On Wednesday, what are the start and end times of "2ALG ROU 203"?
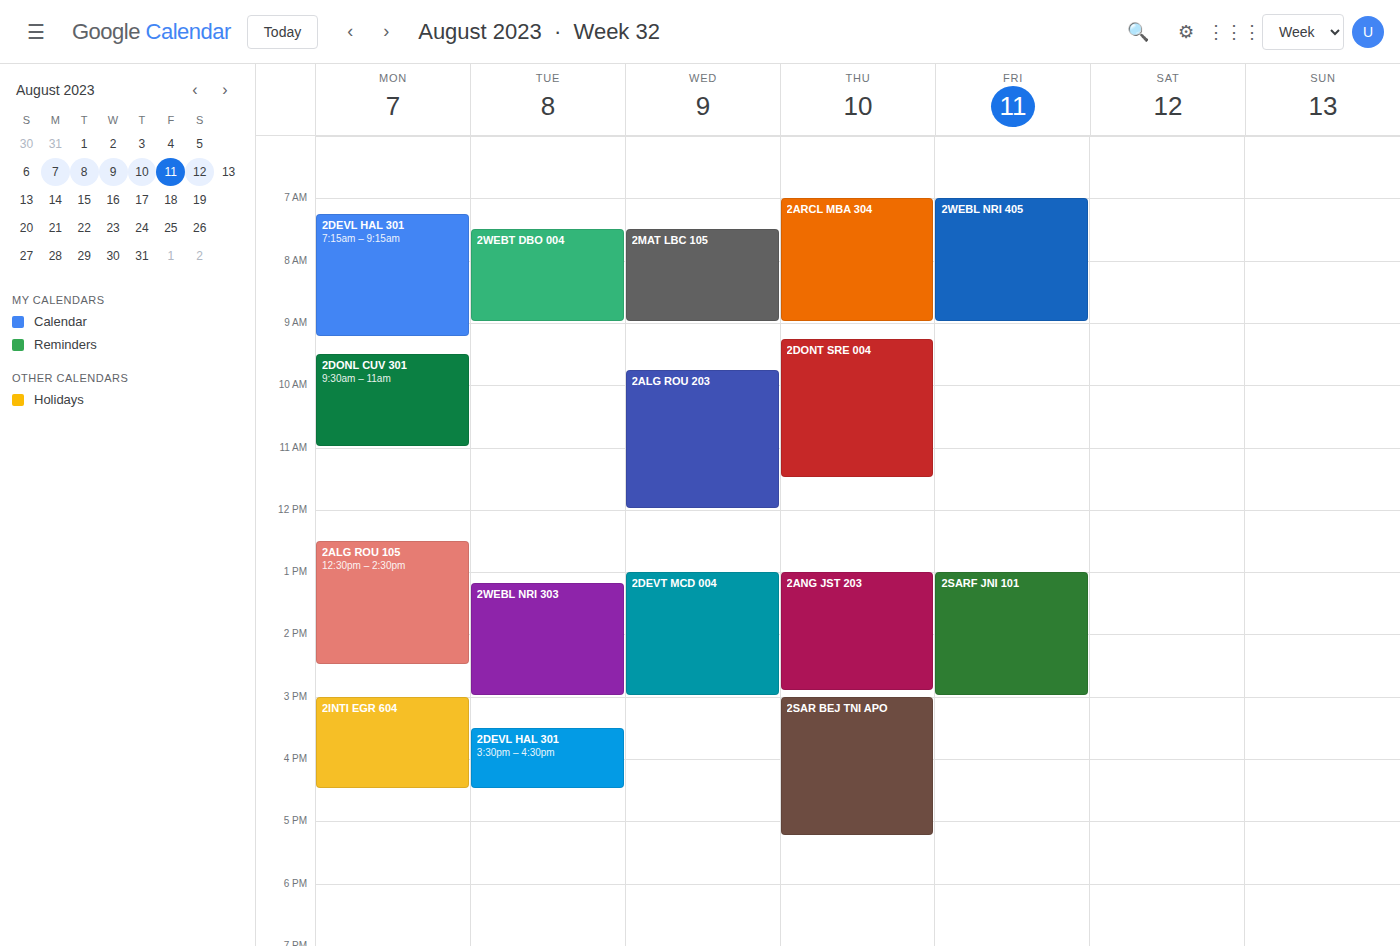
9:45 AM to 12:00 PM